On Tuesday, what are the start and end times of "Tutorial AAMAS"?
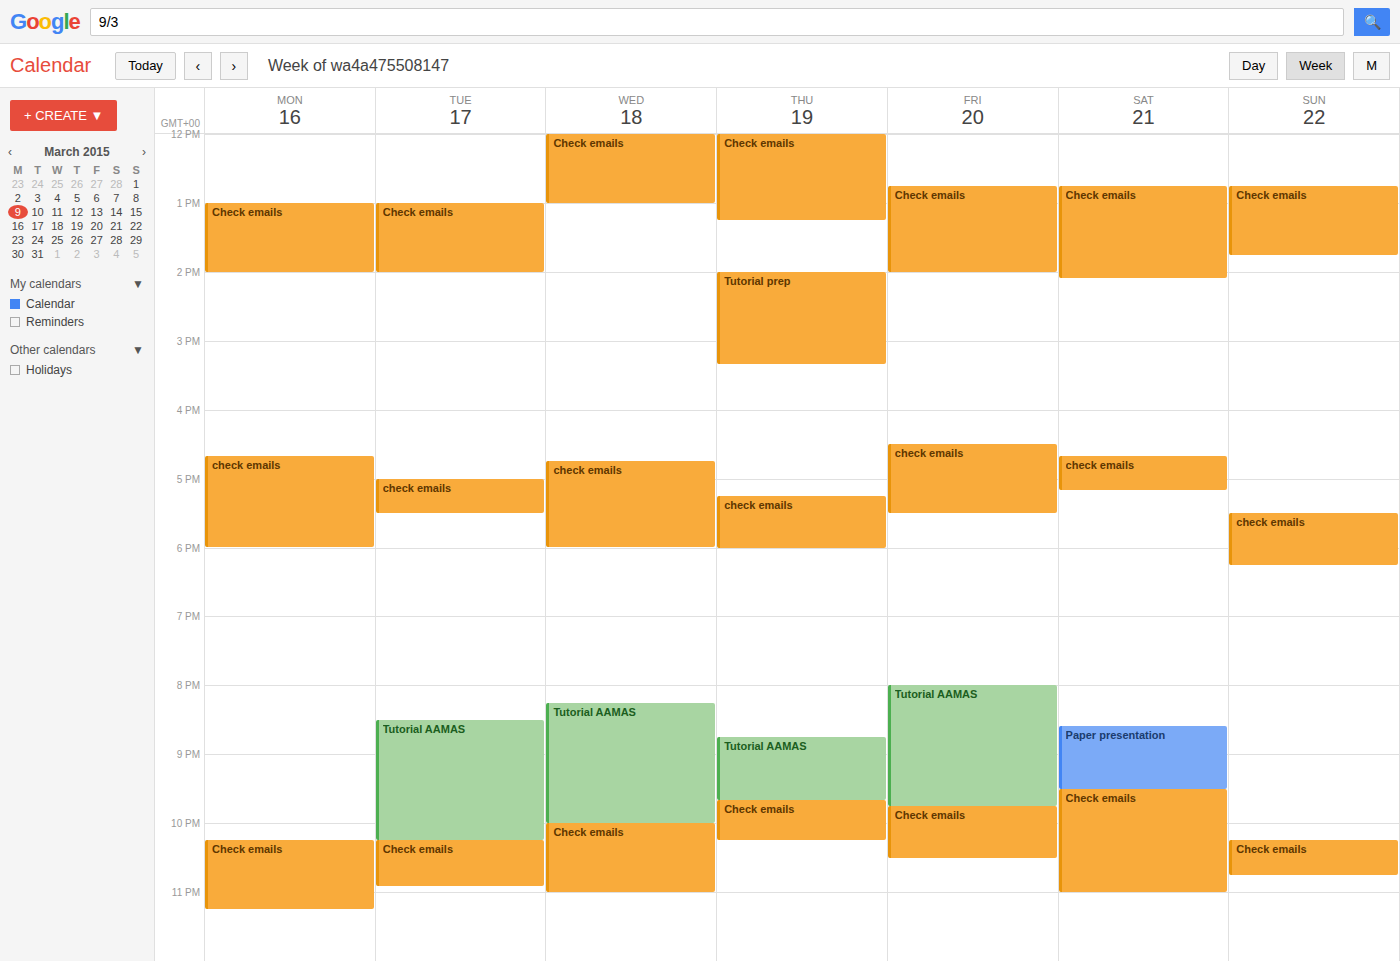
8:30 PM to 10:15 PM